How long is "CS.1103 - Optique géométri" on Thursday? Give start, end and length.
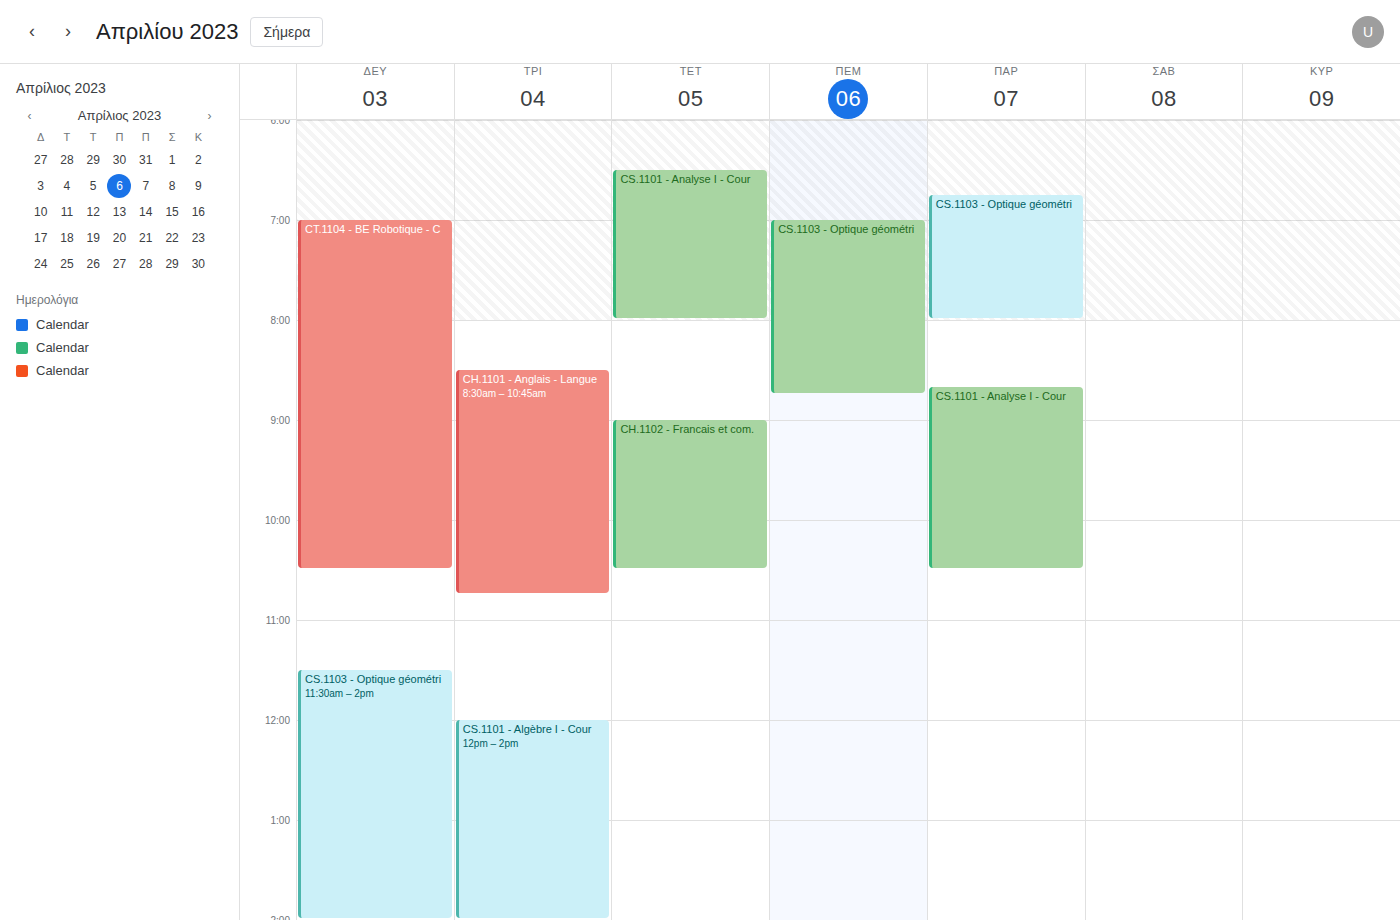
07:00 to 08:45, 1 hour 45 minutes